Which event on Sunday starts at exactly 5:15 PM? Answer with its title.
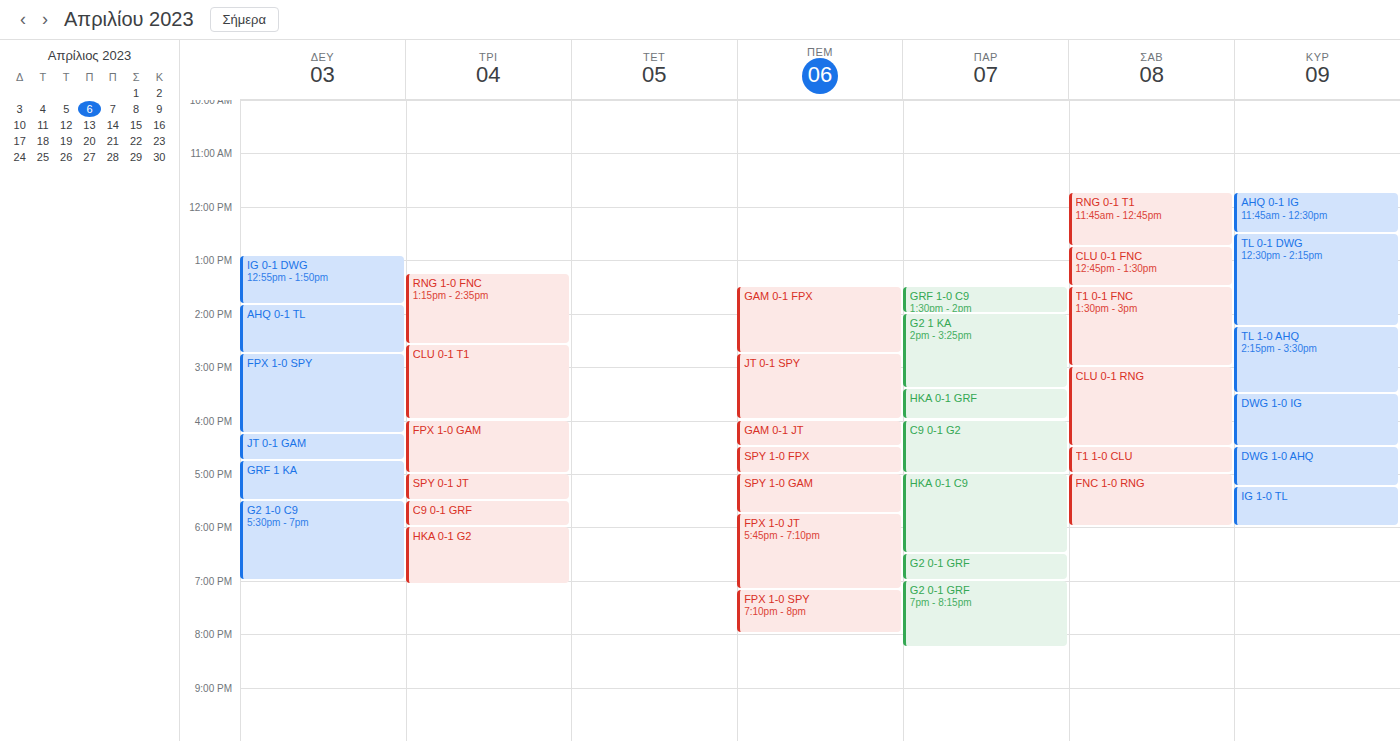
"IG 1-0 TL"